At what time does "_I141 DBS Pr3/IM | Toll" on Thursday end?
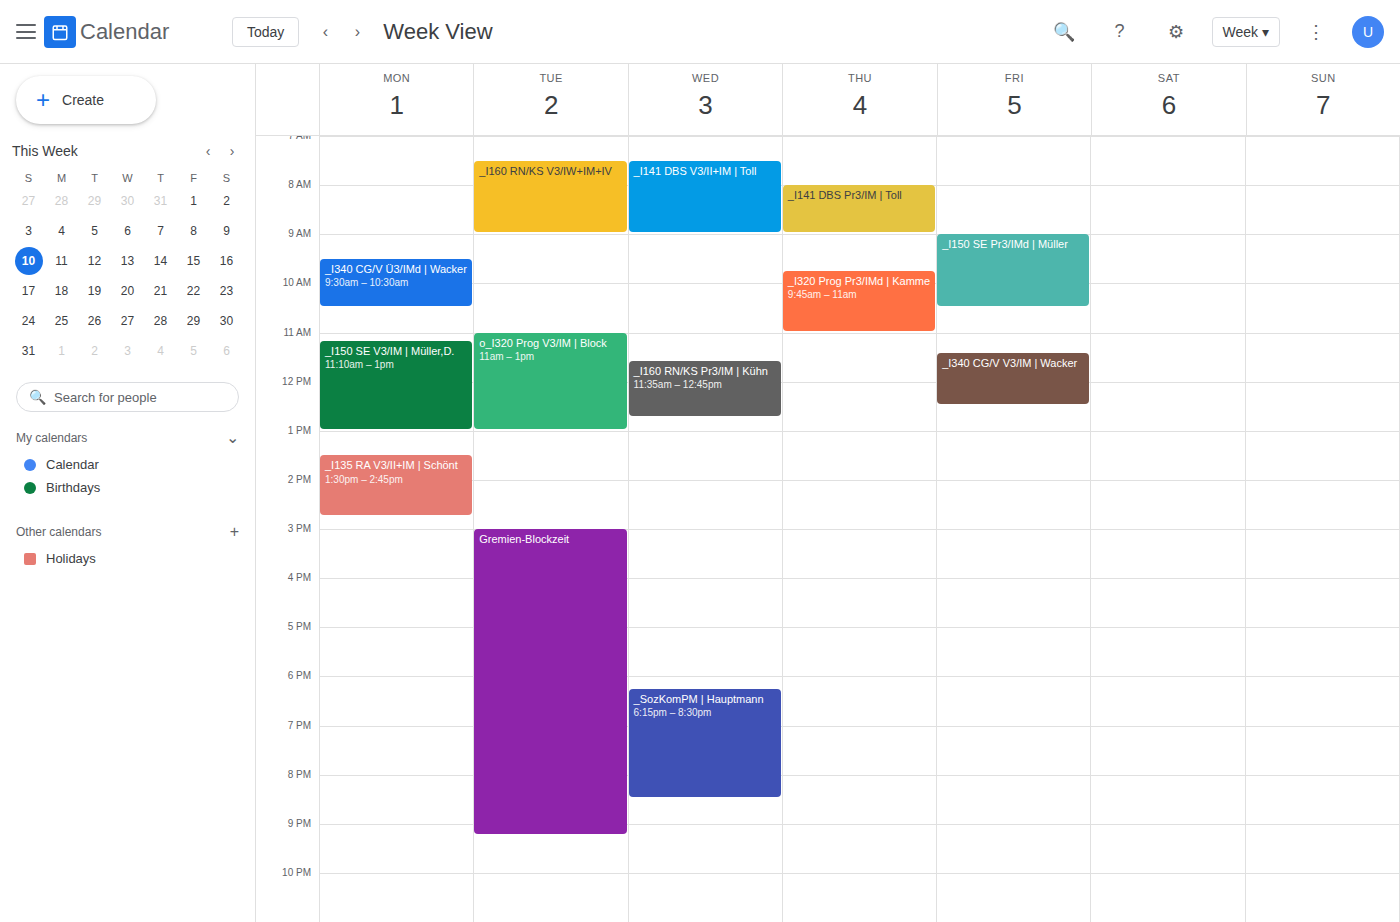
9:00 AM